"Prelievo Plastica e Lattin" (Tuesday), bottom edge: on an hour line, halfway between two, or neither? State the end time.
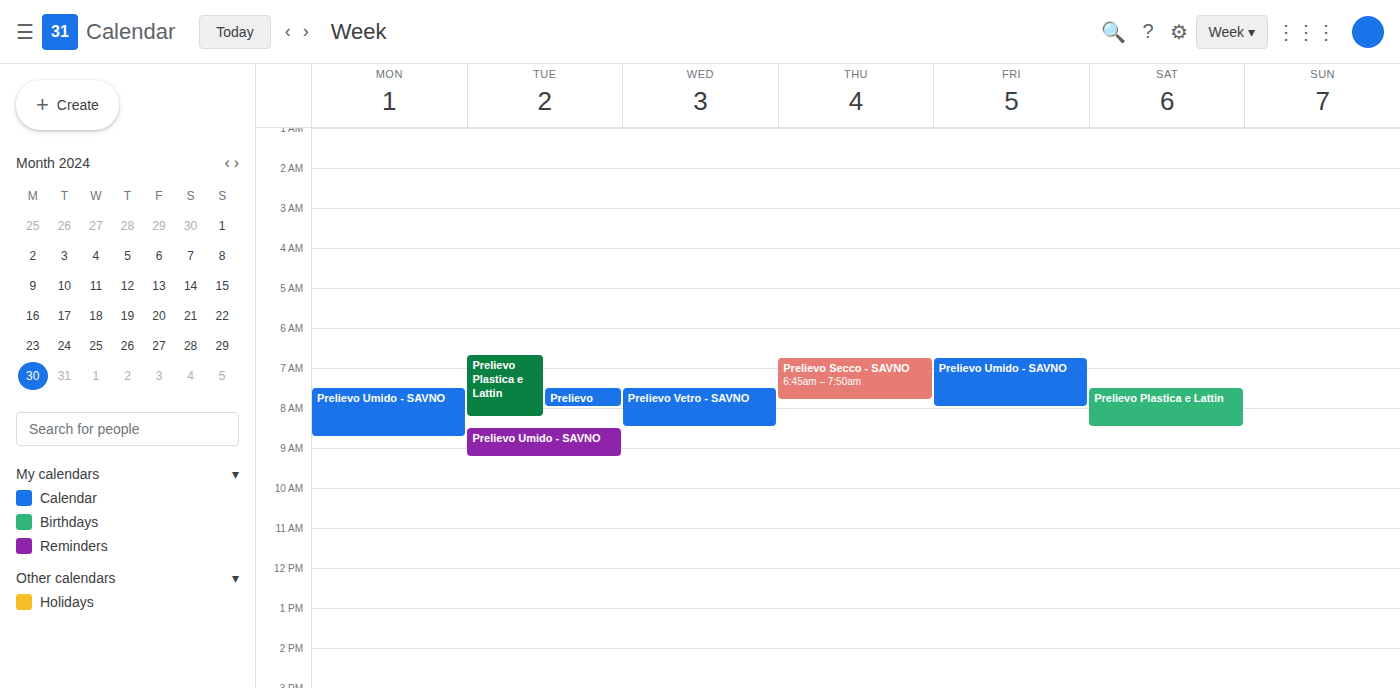
8:15 AM -- neither: a quarter of the way from the 8 AM line to the 9 AM line.